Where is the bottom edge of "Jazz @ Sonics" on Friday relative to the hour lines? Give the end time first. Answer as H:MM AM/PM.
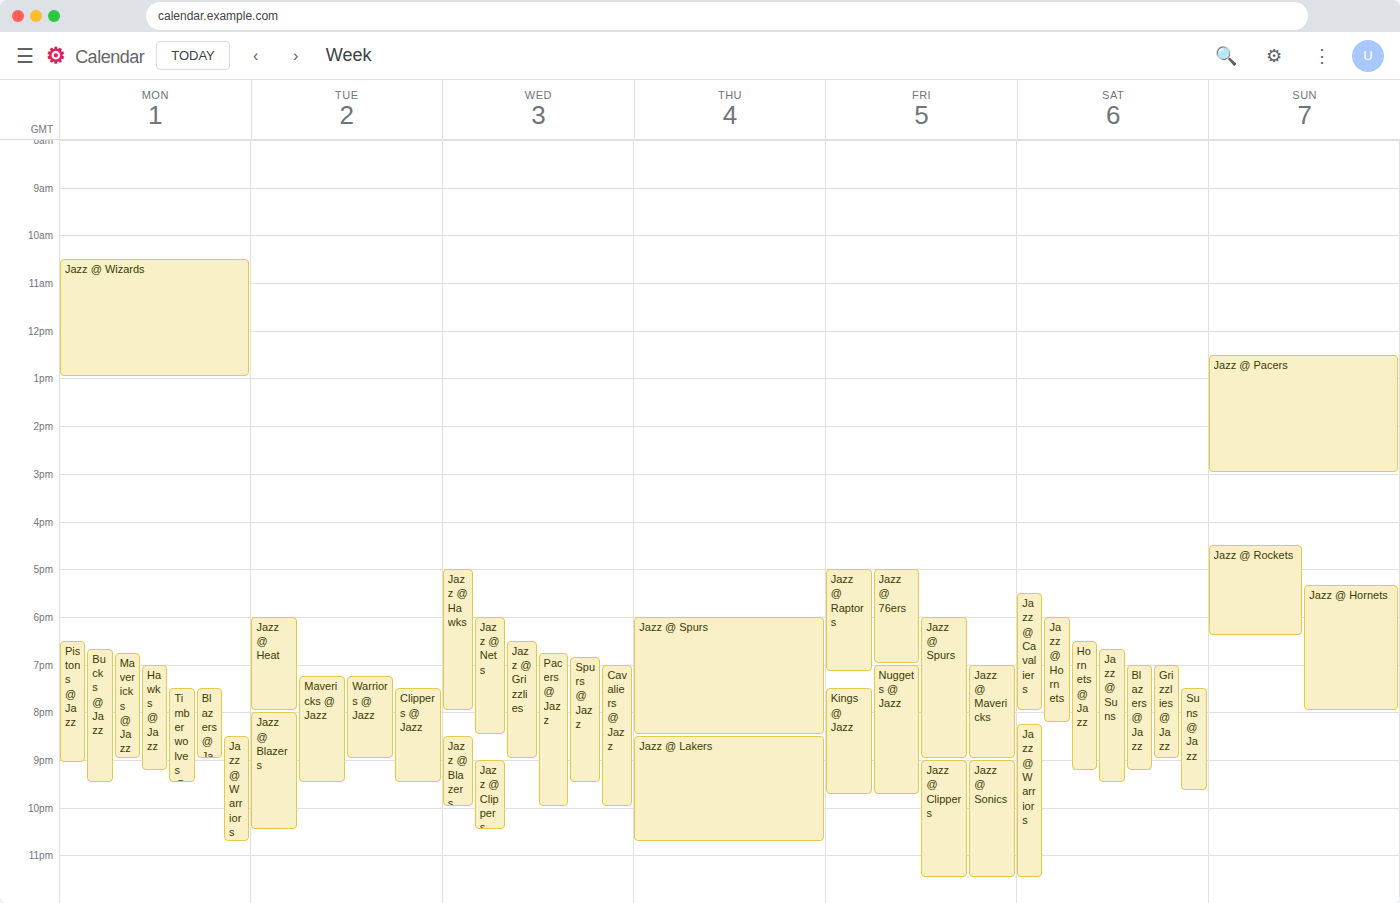
11:30 PM -- halfway between the 11 PM and 12 AM lines.